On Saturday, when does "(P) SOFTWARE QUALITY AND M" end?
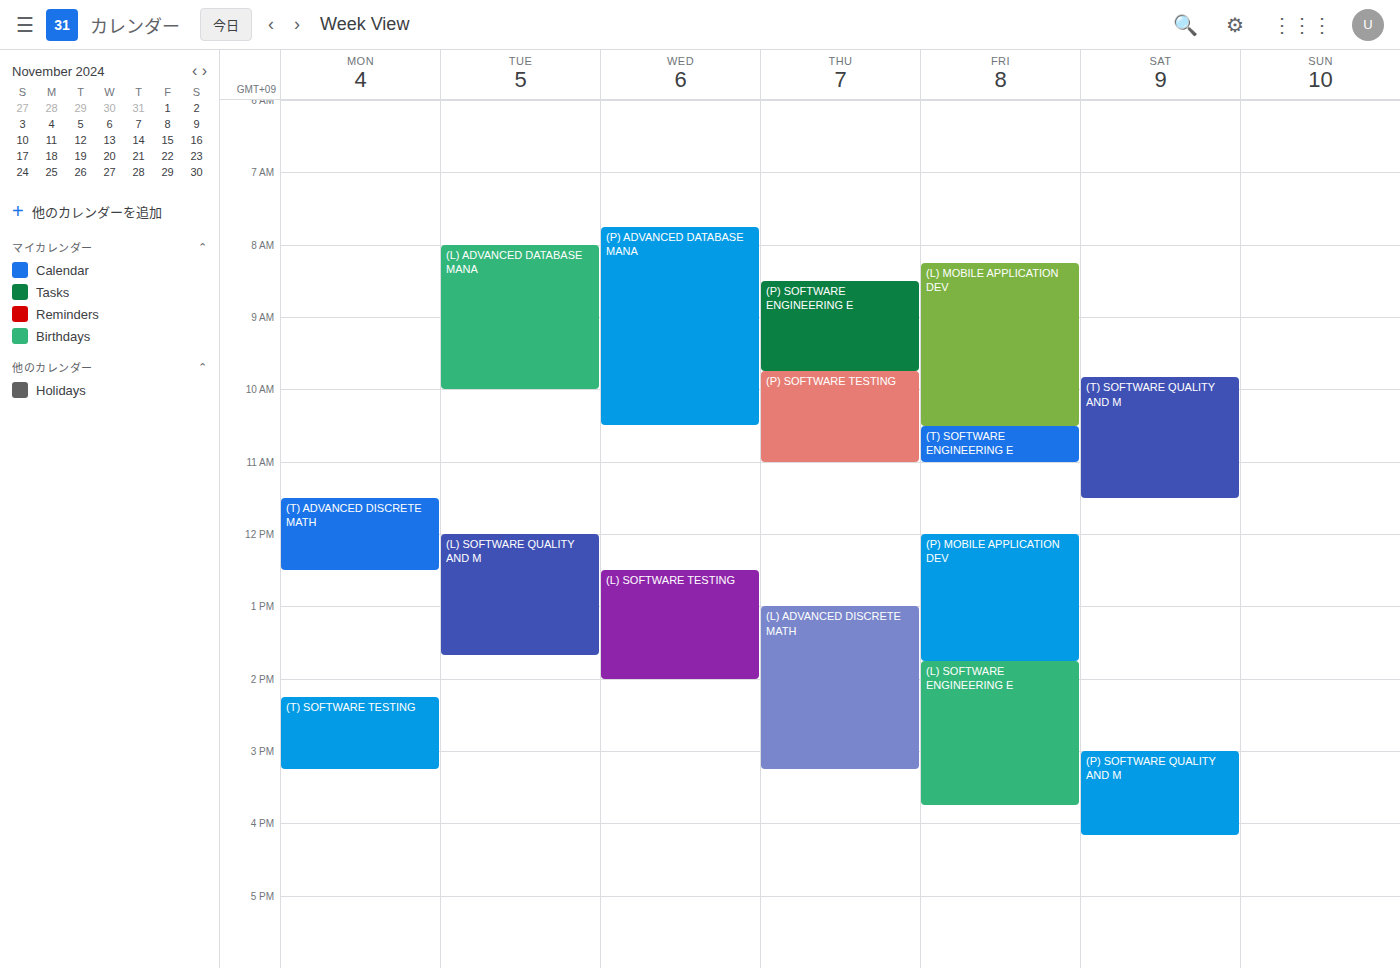
4:10 PM